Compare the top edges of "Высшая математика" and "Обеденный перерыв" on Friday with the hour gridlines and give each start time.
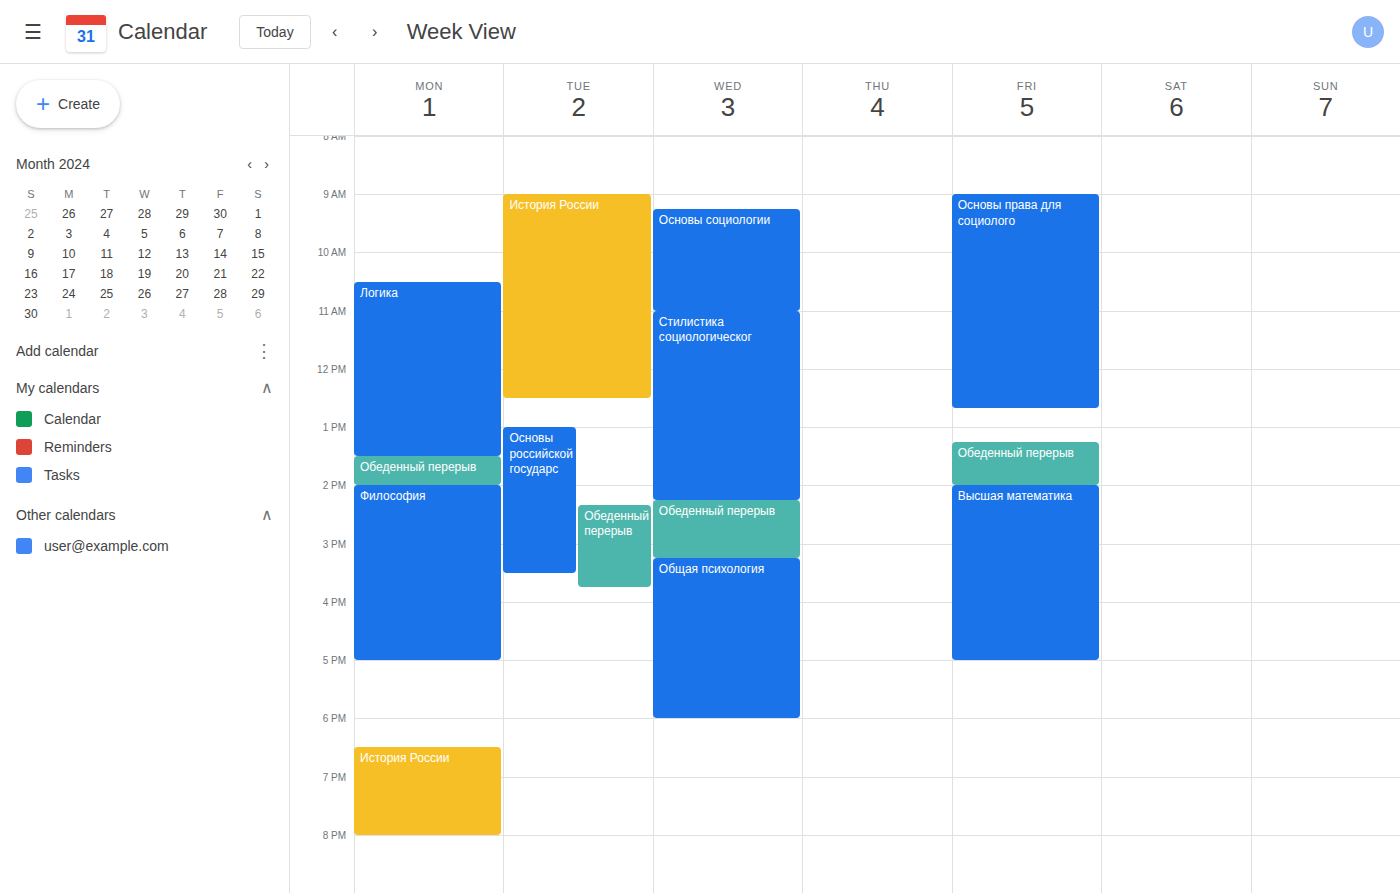
"Высшая математика": 2:00 PM, exactly on the 2 PM line. "Обеденный перерыв": 1:15 PM, neither: a quarter of the way from the 1 PM line to the 2 PM line.